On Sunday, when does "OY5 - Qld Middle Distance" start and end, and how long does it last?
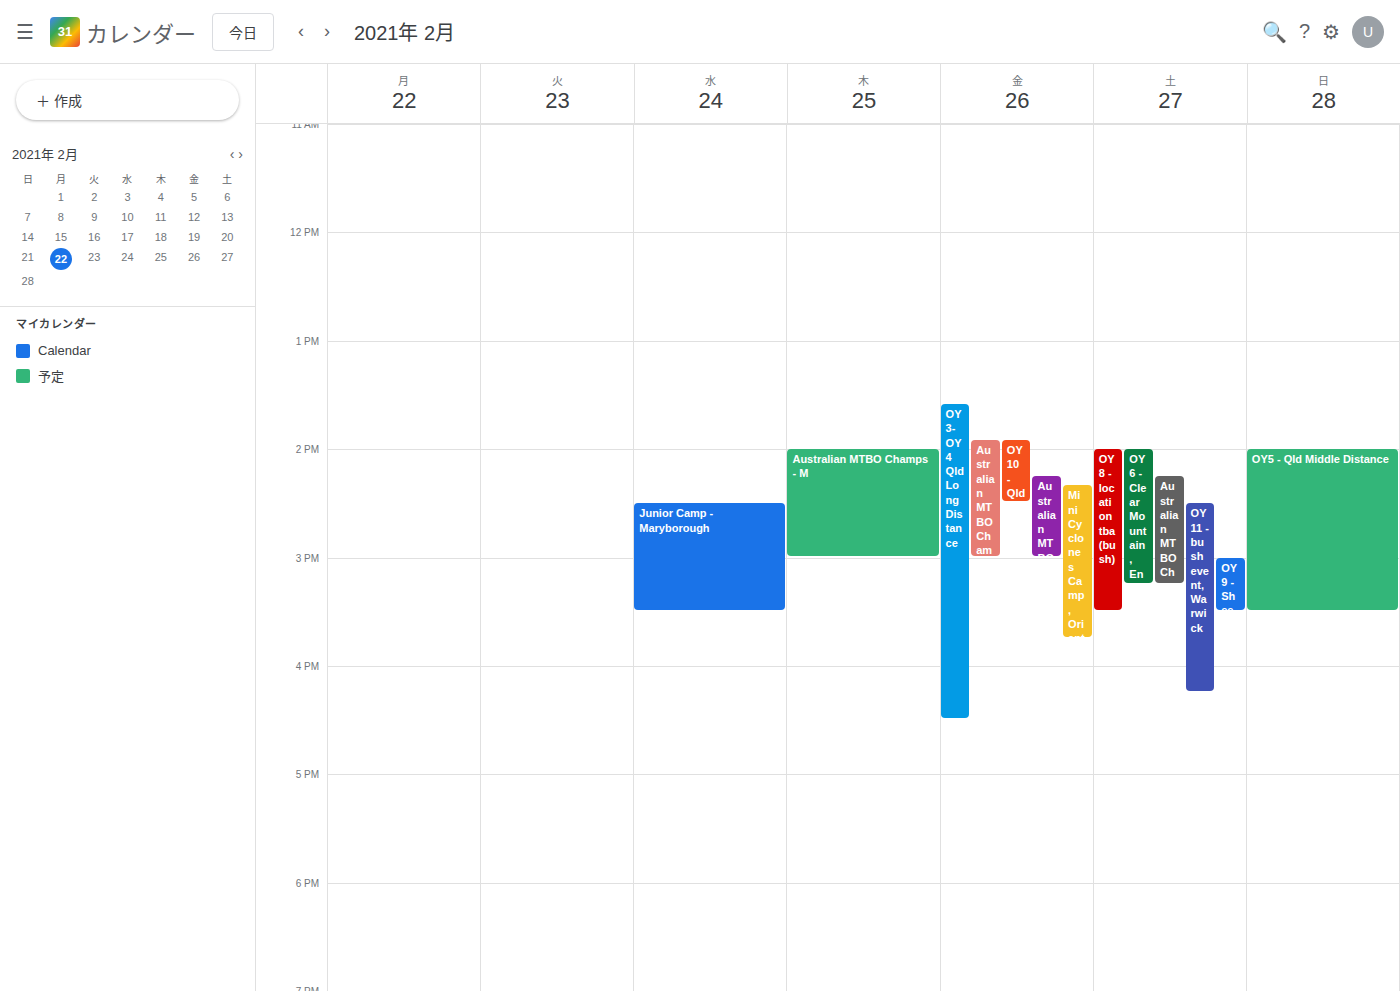
2:00 PM to 3:30 PM, 1 hour 30 minutes